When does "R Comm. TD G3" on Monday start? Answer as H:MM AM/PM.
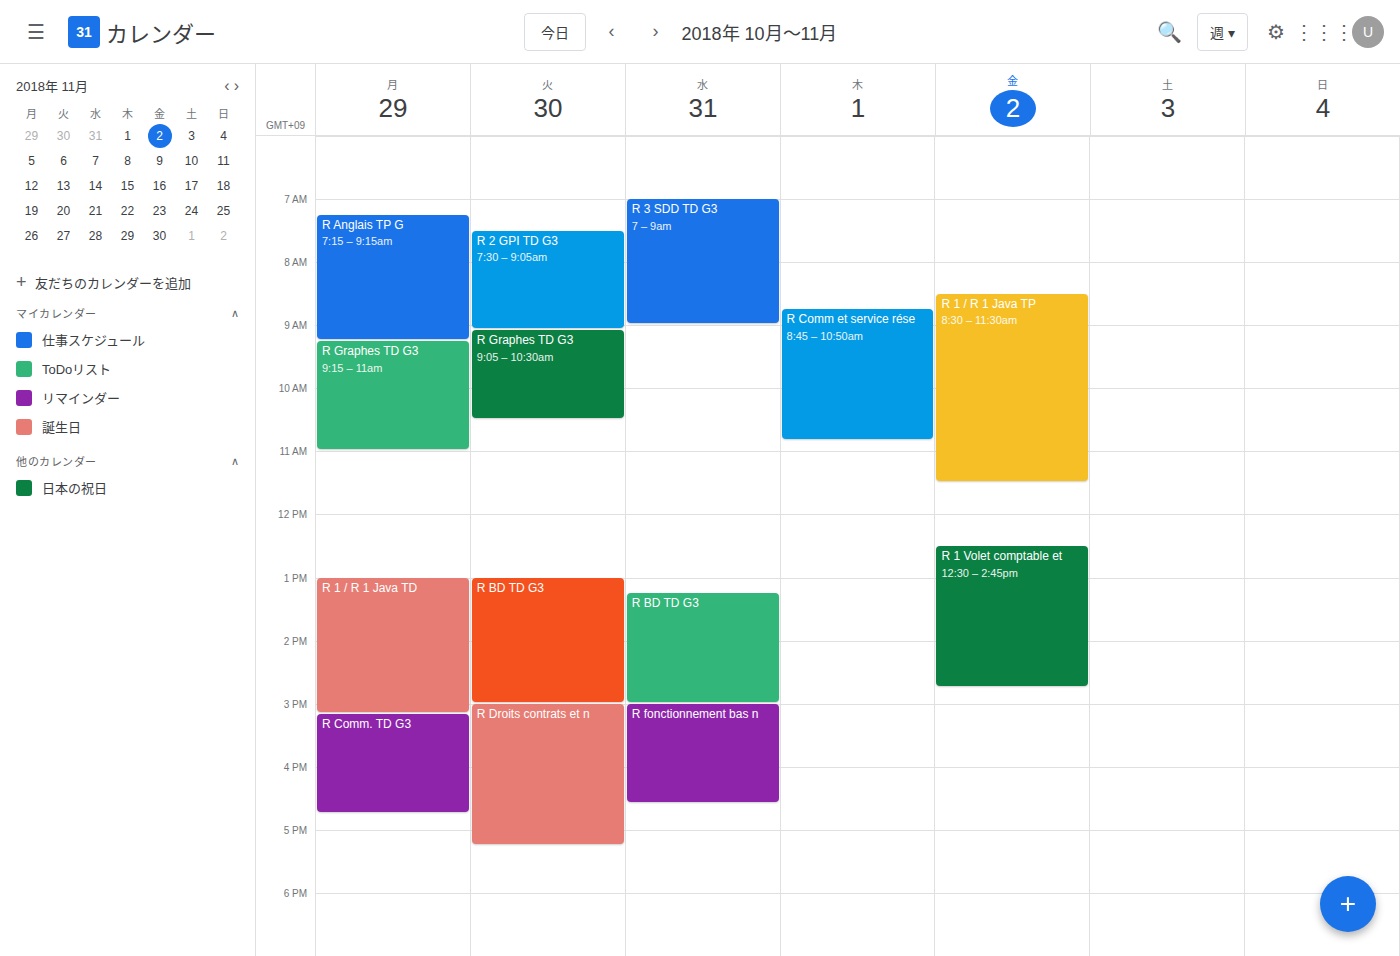
3:10 PM